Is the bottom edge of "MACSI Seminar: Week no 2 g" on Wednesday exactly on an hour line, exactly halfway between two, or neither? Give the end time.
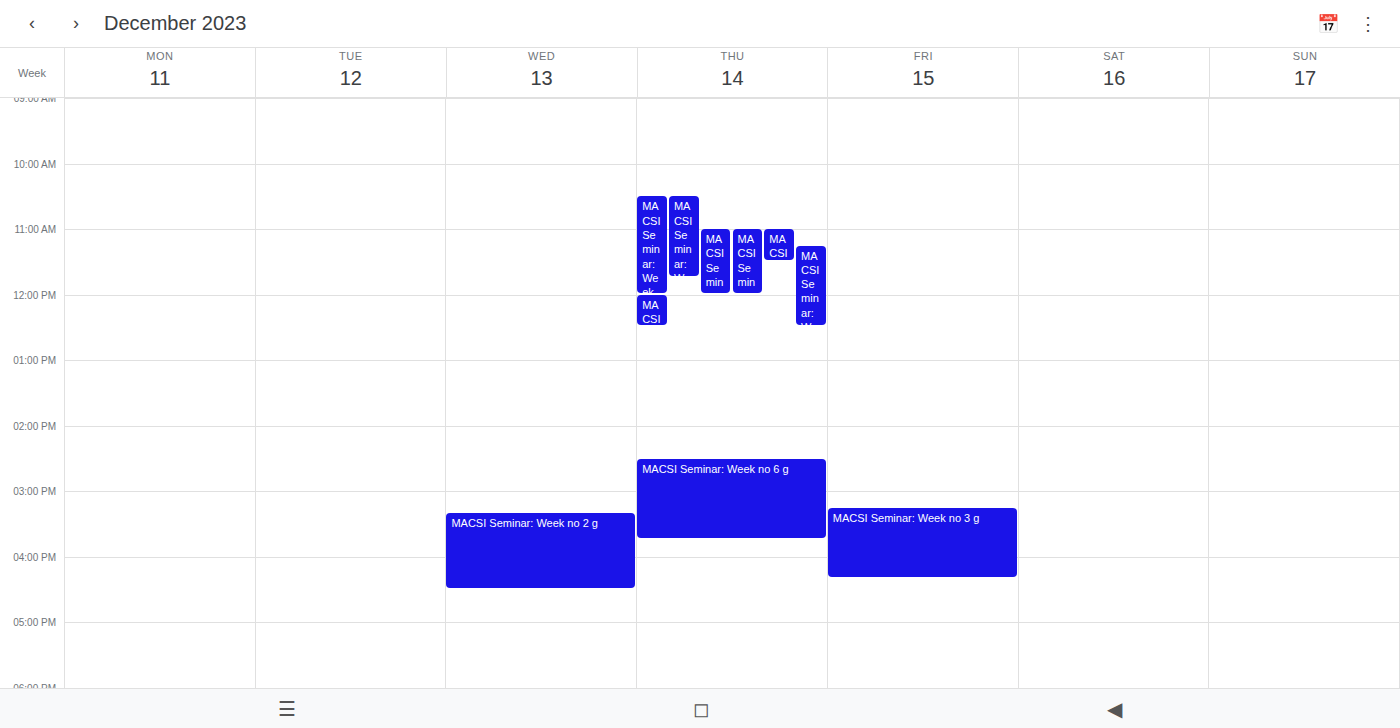
4:30 PM -- halfway between the 4 PM and 5 PM lines.